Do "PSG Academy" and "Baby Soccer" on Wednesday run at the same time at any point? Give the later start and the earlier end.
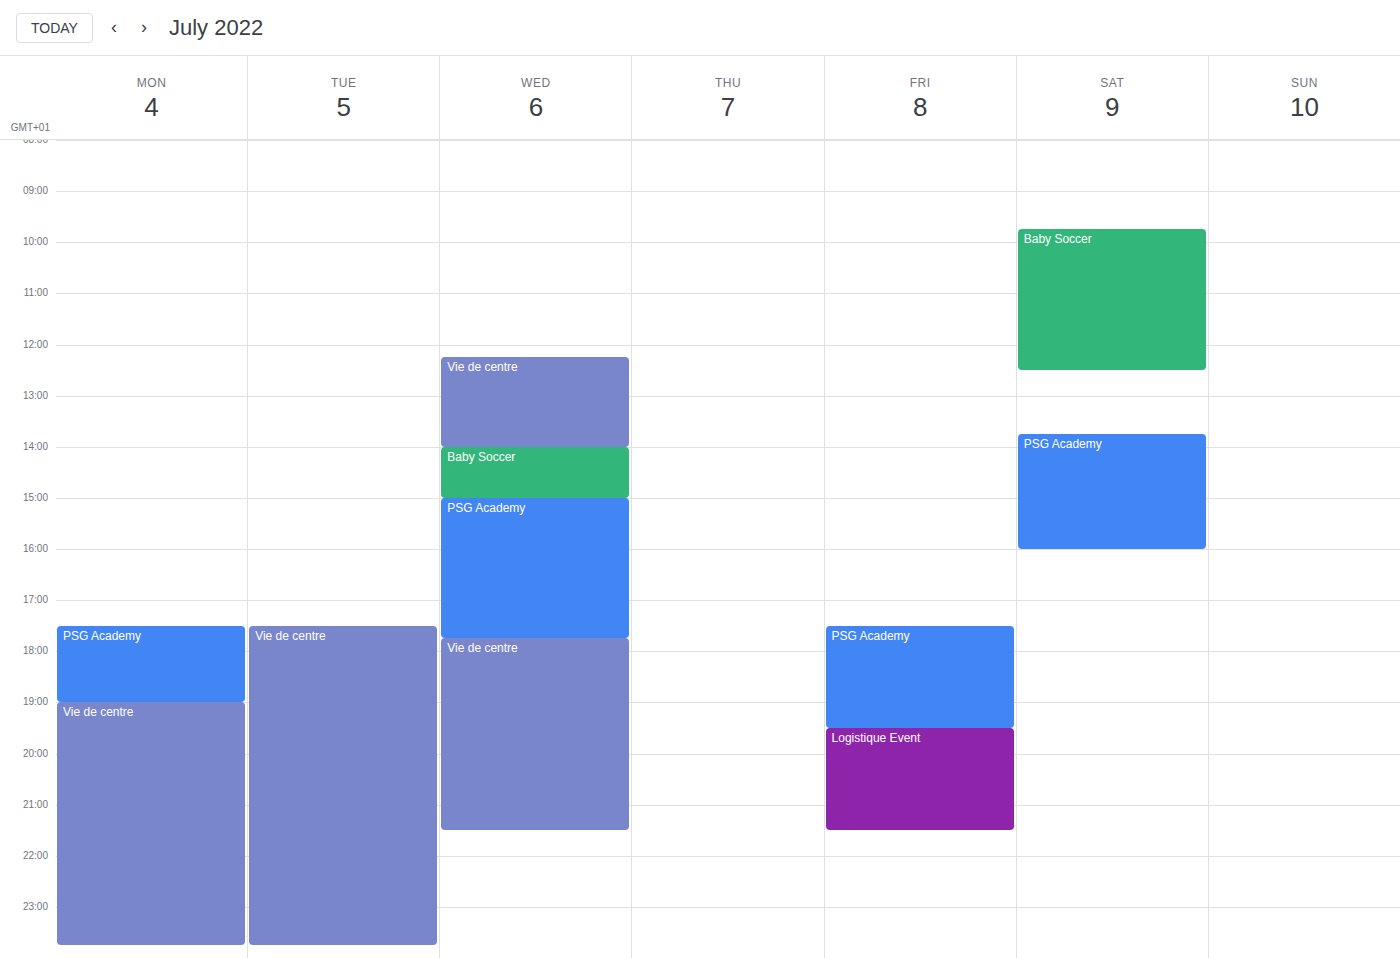
"Baby Soccer" ends at 3:00 PM, exactly when "PSG Academy" starts -- they touch but do not overlap.